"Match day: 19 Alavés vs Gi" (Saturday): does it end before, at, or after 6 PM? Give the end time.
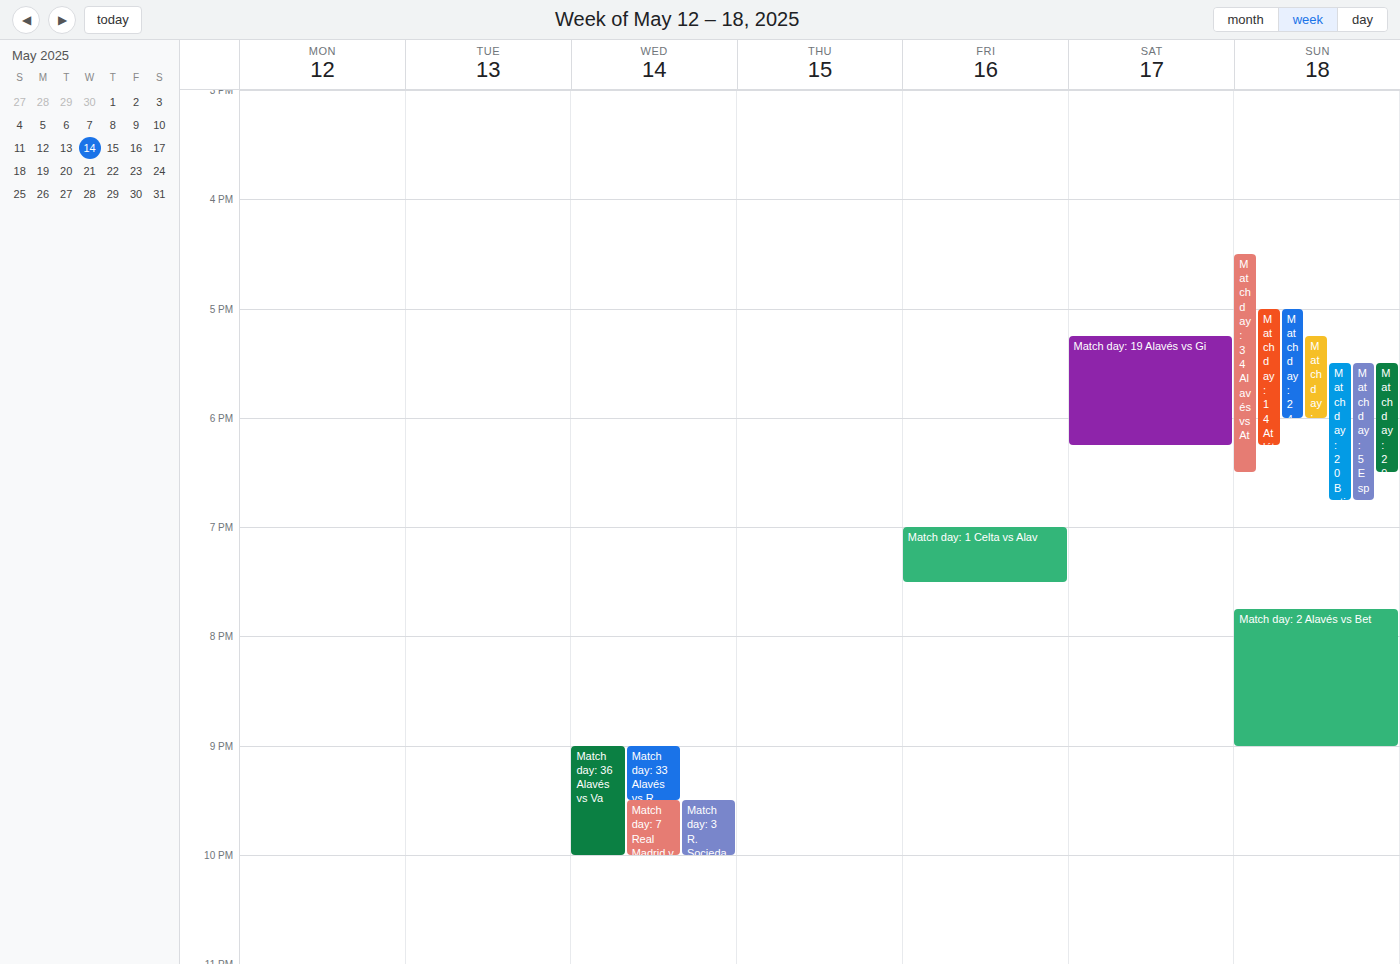
6:15 PM -- after 6 PM, 15 minutes below the 6 PM line.